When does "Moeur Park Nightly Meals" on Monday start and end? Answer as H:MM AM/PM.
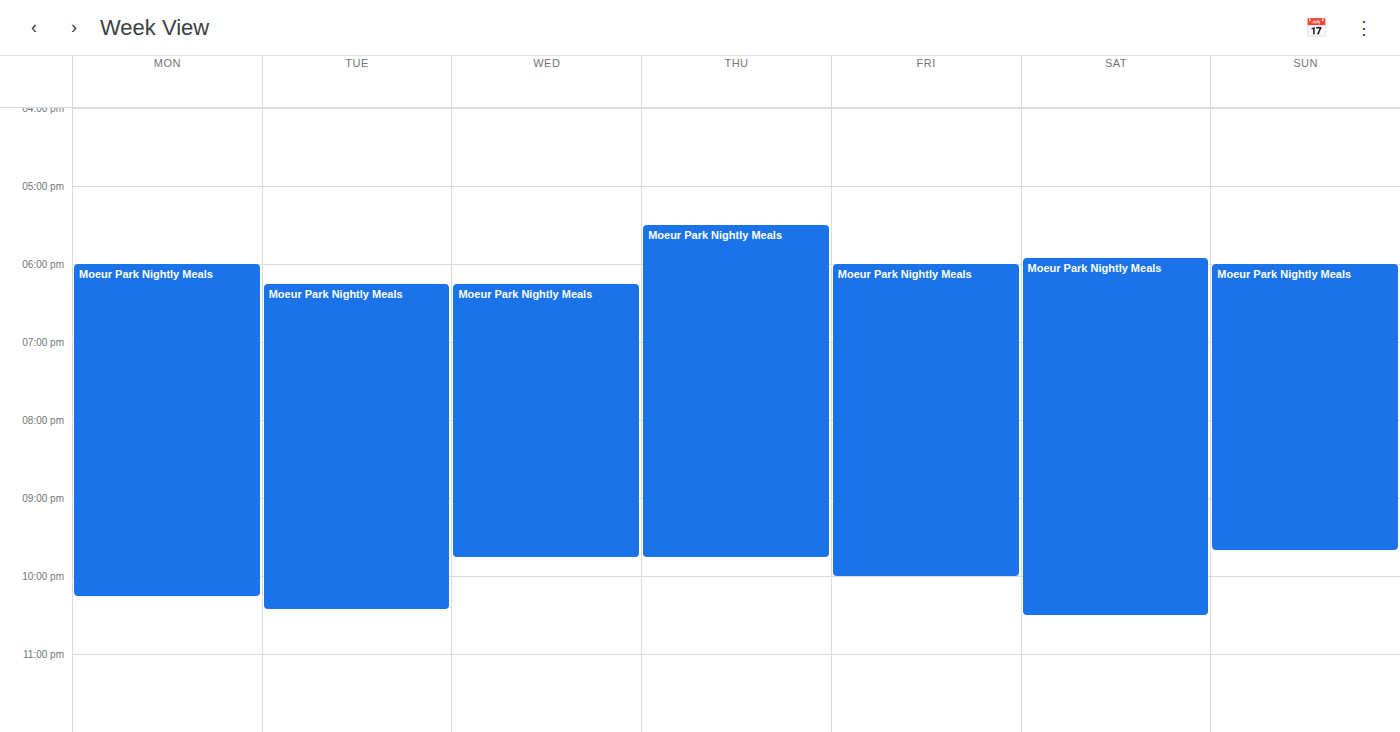
6:00 PM to 10:15 PM